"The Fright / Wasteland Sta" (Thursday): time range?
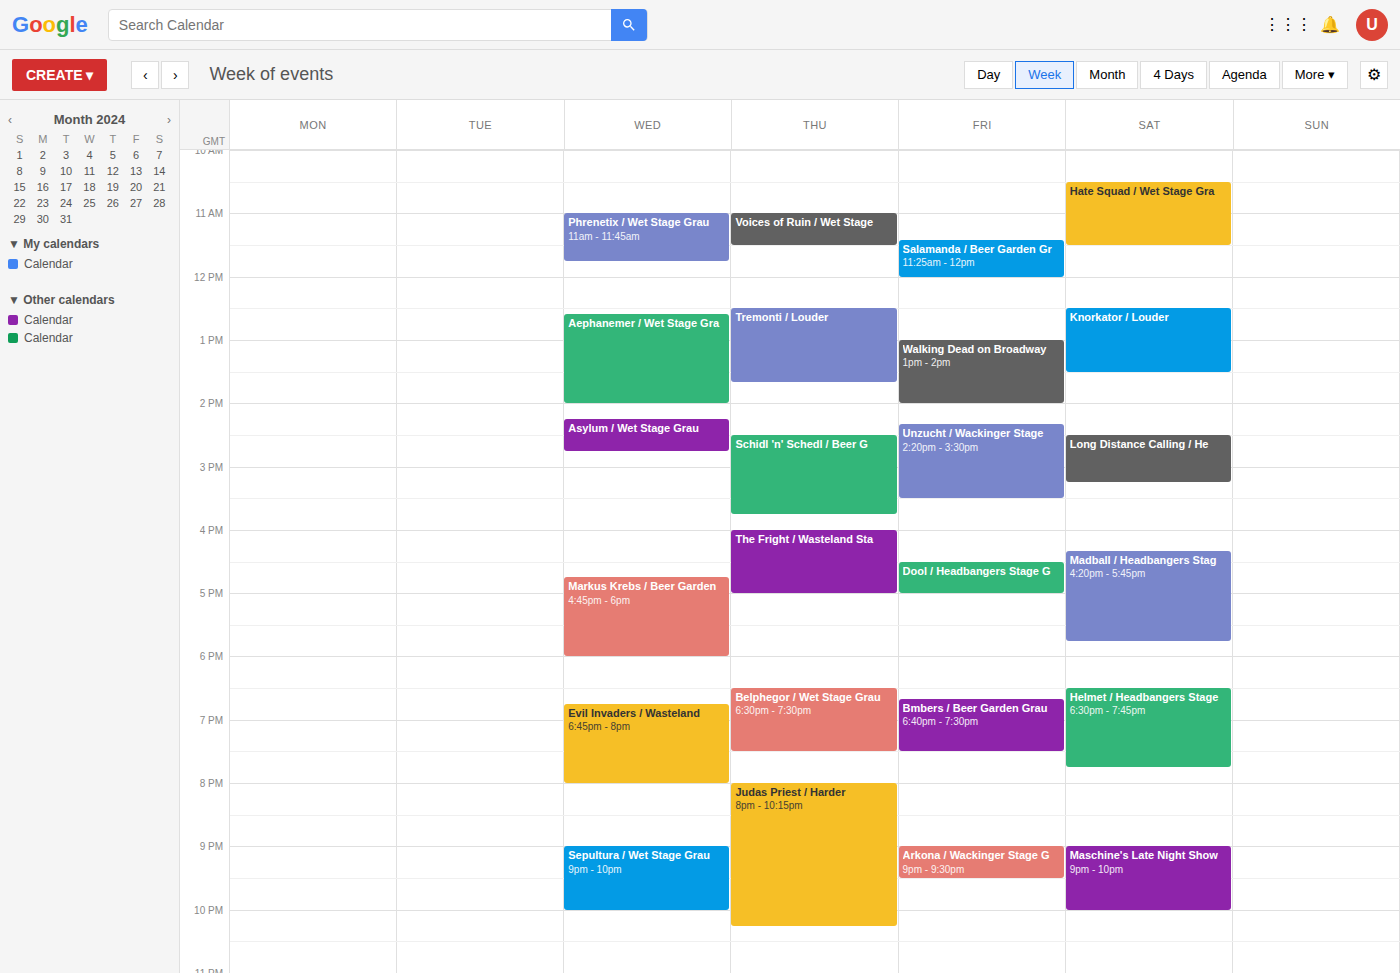
16:00 to 17:00